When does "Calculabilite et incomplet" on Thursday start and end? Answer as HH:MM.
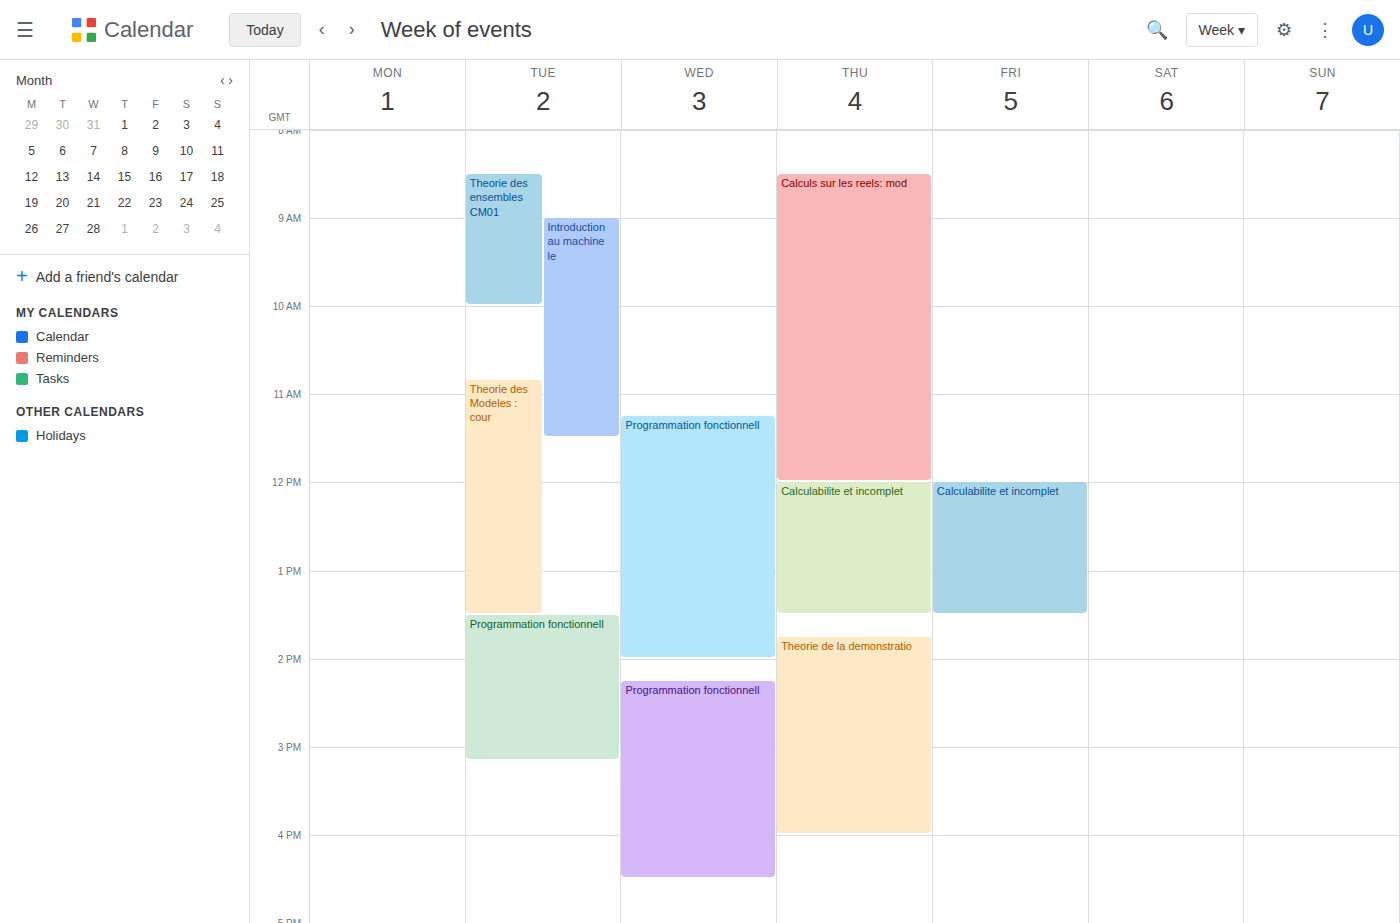
12:00 to 13:30